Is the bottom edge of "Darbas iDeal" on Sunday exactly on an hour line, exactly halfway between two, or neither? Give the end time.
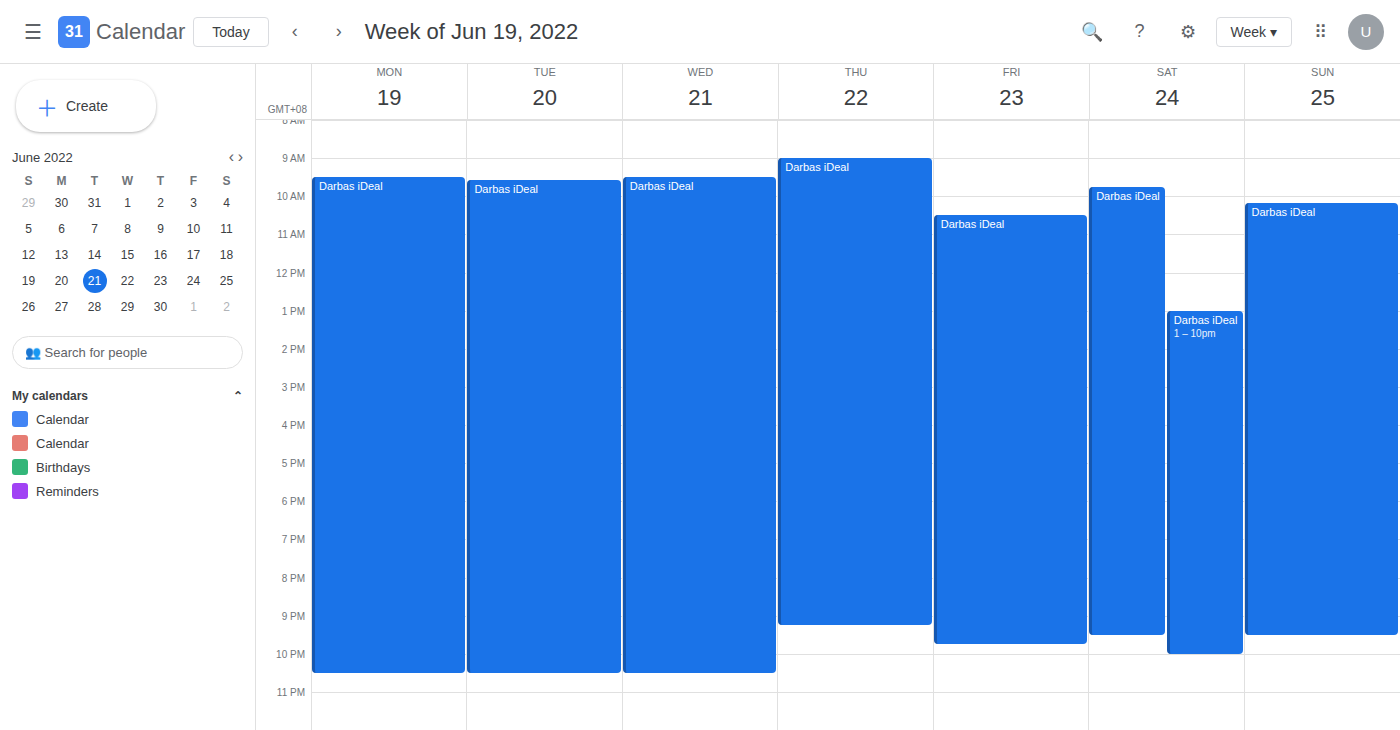
21:30 -- halfway between the 21:00 and 22:00 lines.